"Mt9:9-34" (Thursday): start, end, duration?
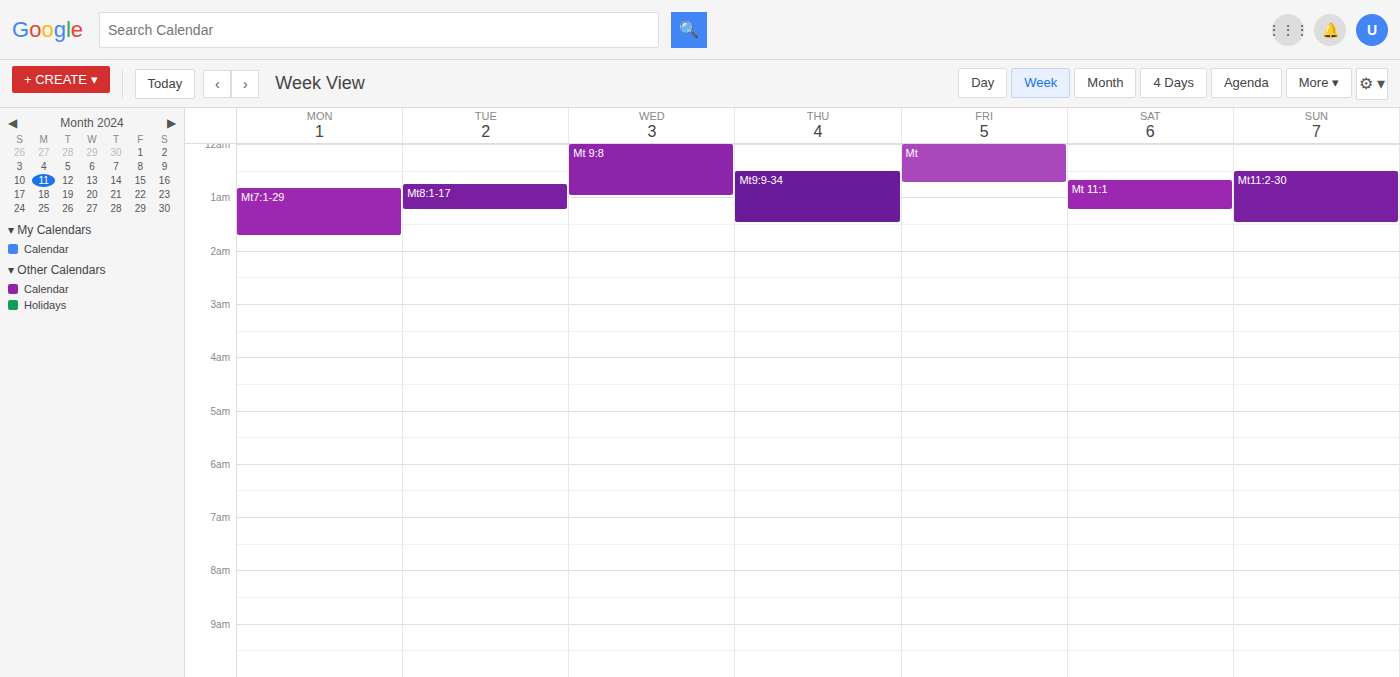
12:30 AM to 1:30 AM, 1 hour